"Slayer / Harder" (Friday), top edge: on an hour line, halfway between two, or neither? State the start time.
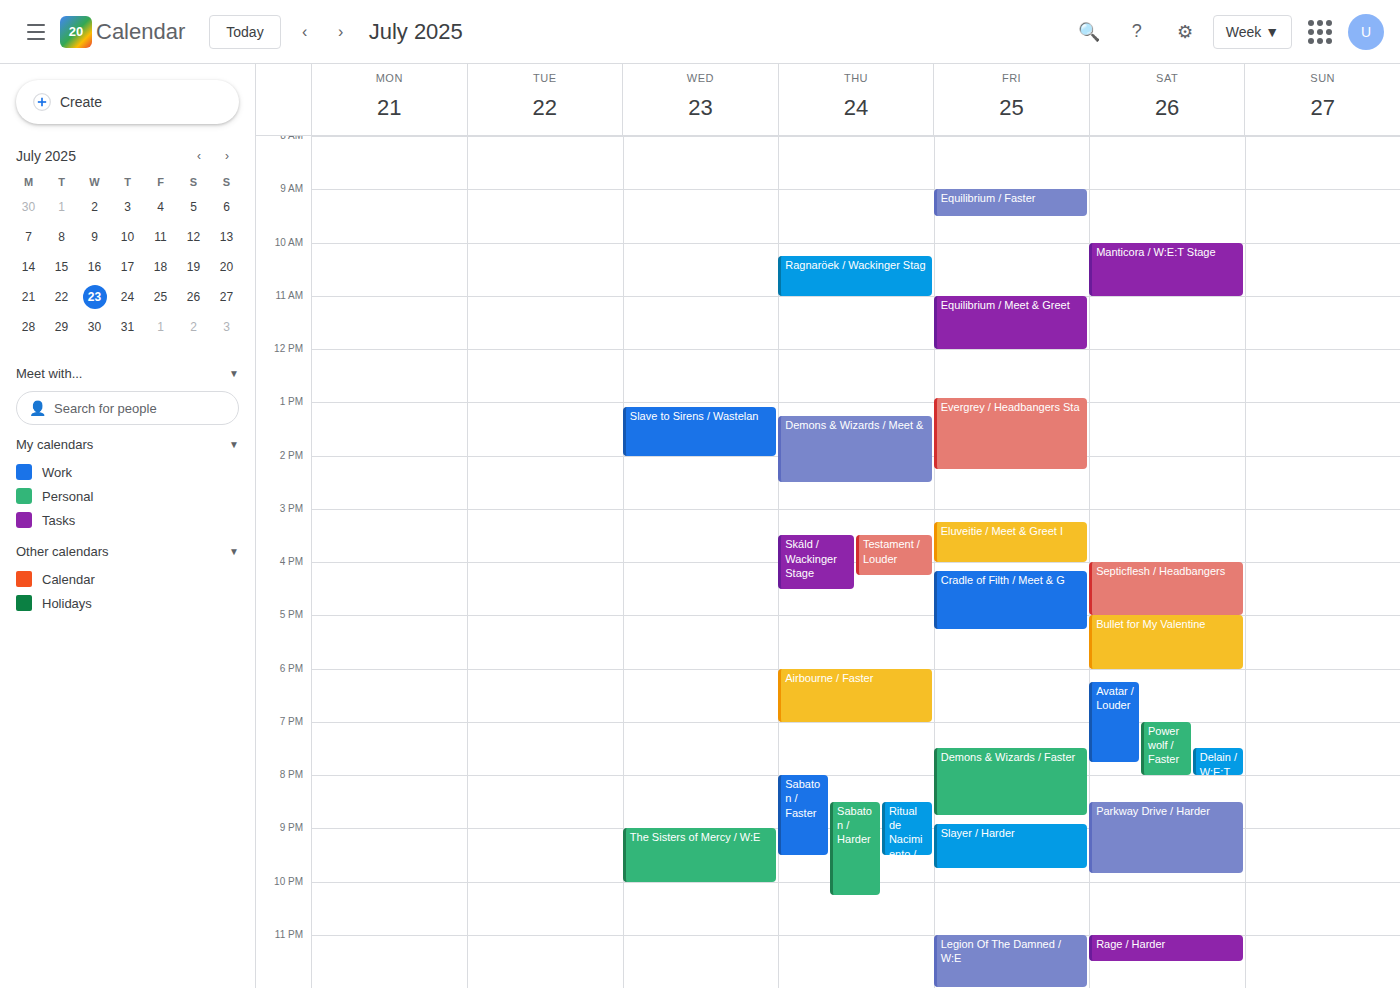
8:55 PM -- neither: 55 minutes below the 8 PM line and 5 minutes above the 9 PM line.